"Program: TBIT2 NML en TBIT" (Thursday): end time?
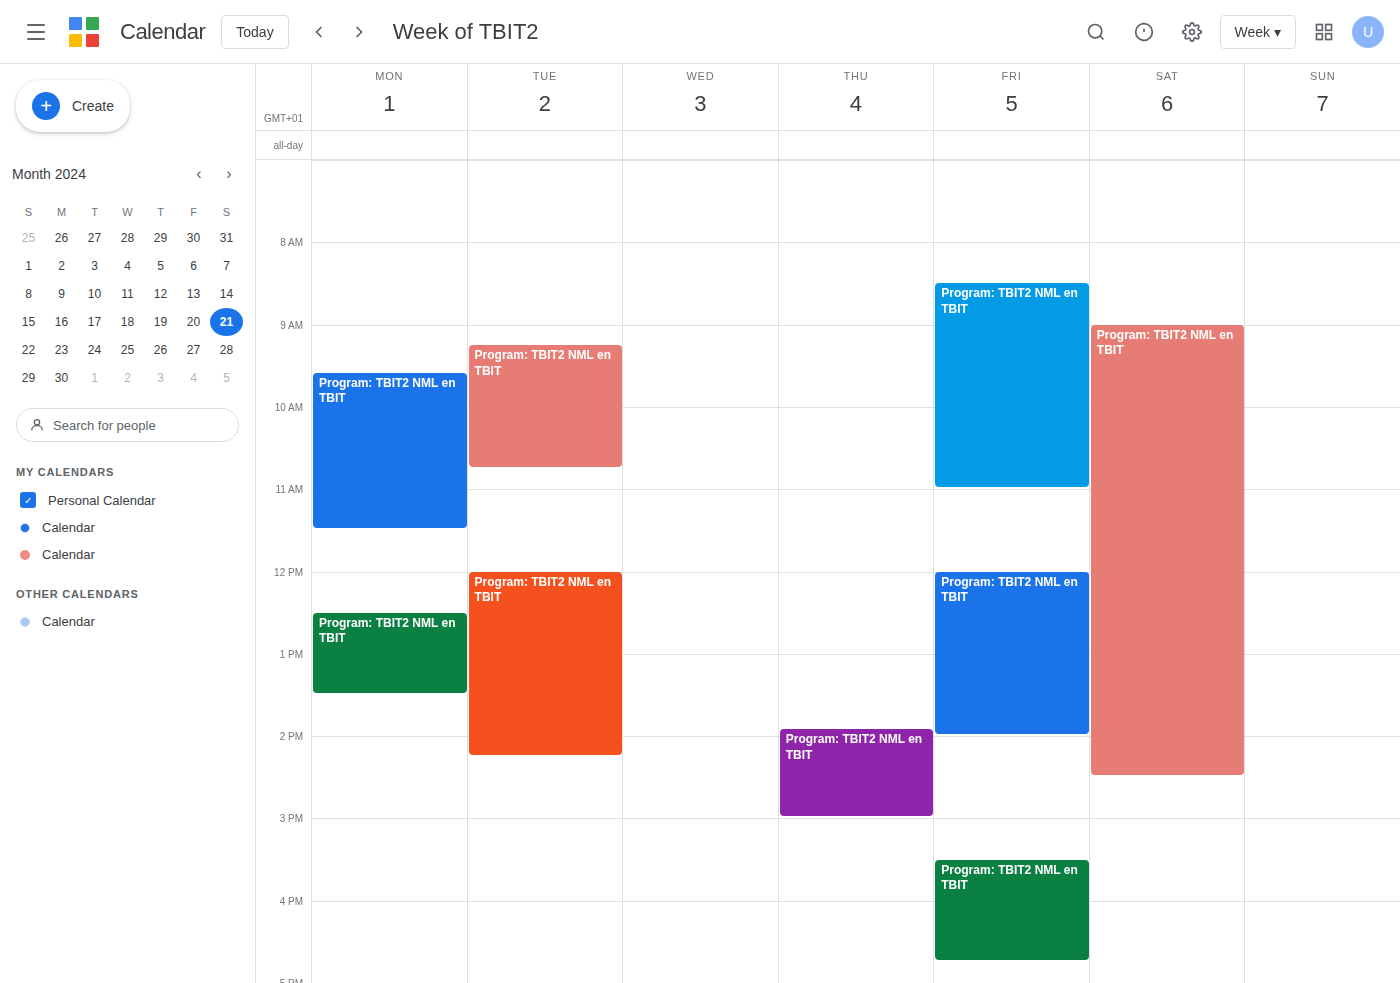
3:00 PM